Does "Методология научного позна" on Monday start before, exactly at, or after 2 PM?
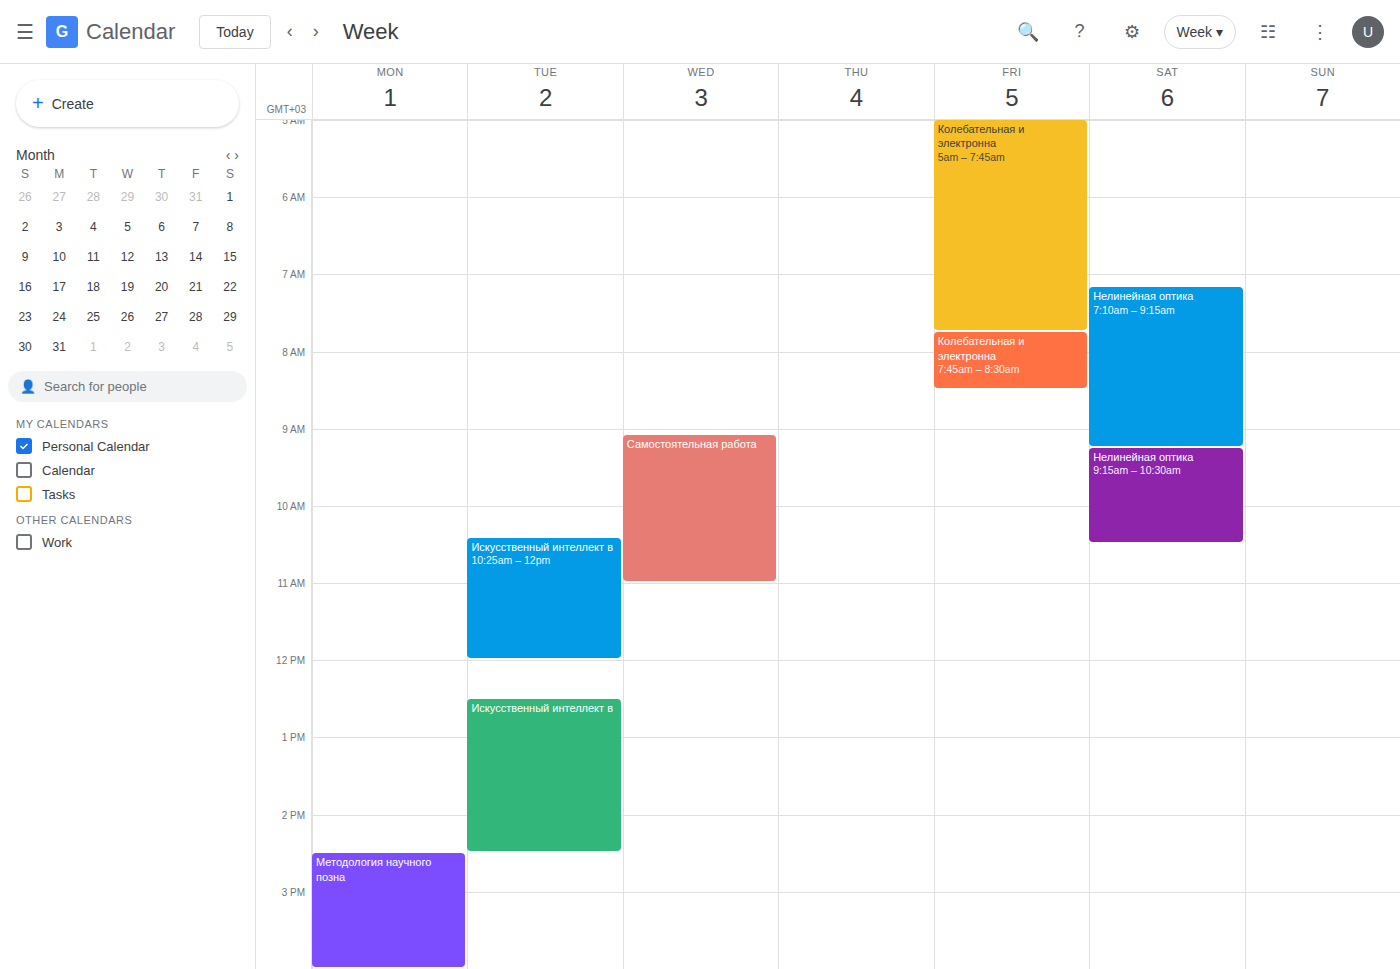
2:30 PM -- after 2 PM, 30 minutes below the 2 PM line.